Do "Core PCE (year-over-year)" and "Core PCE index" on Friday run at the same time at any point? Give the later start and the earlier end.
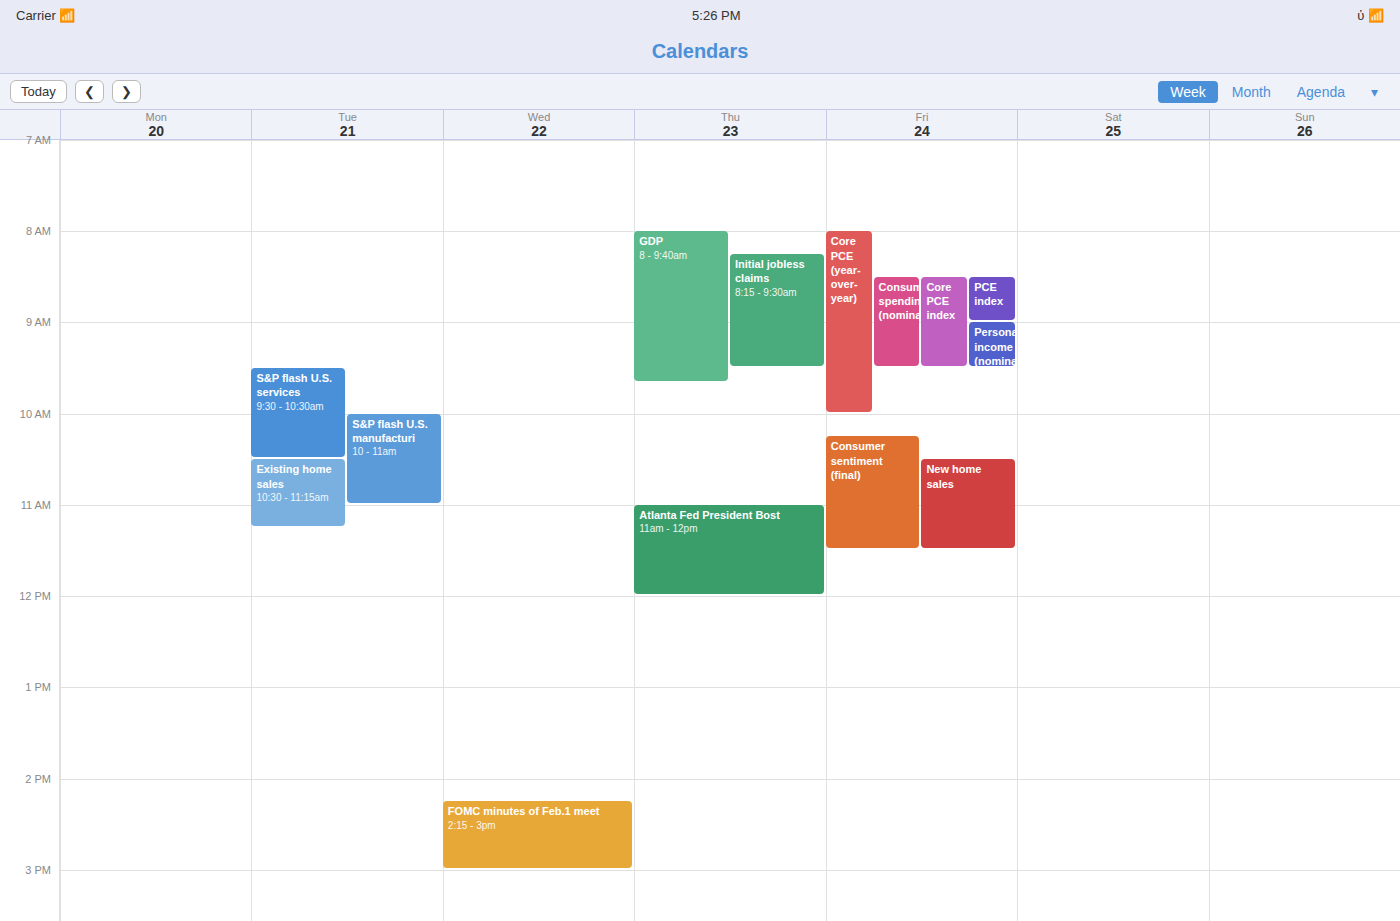
"Core PCE index" runs 8:30 AM to 9:30 AM, inside "Core PCE (year-over-year)" -- they overlap.